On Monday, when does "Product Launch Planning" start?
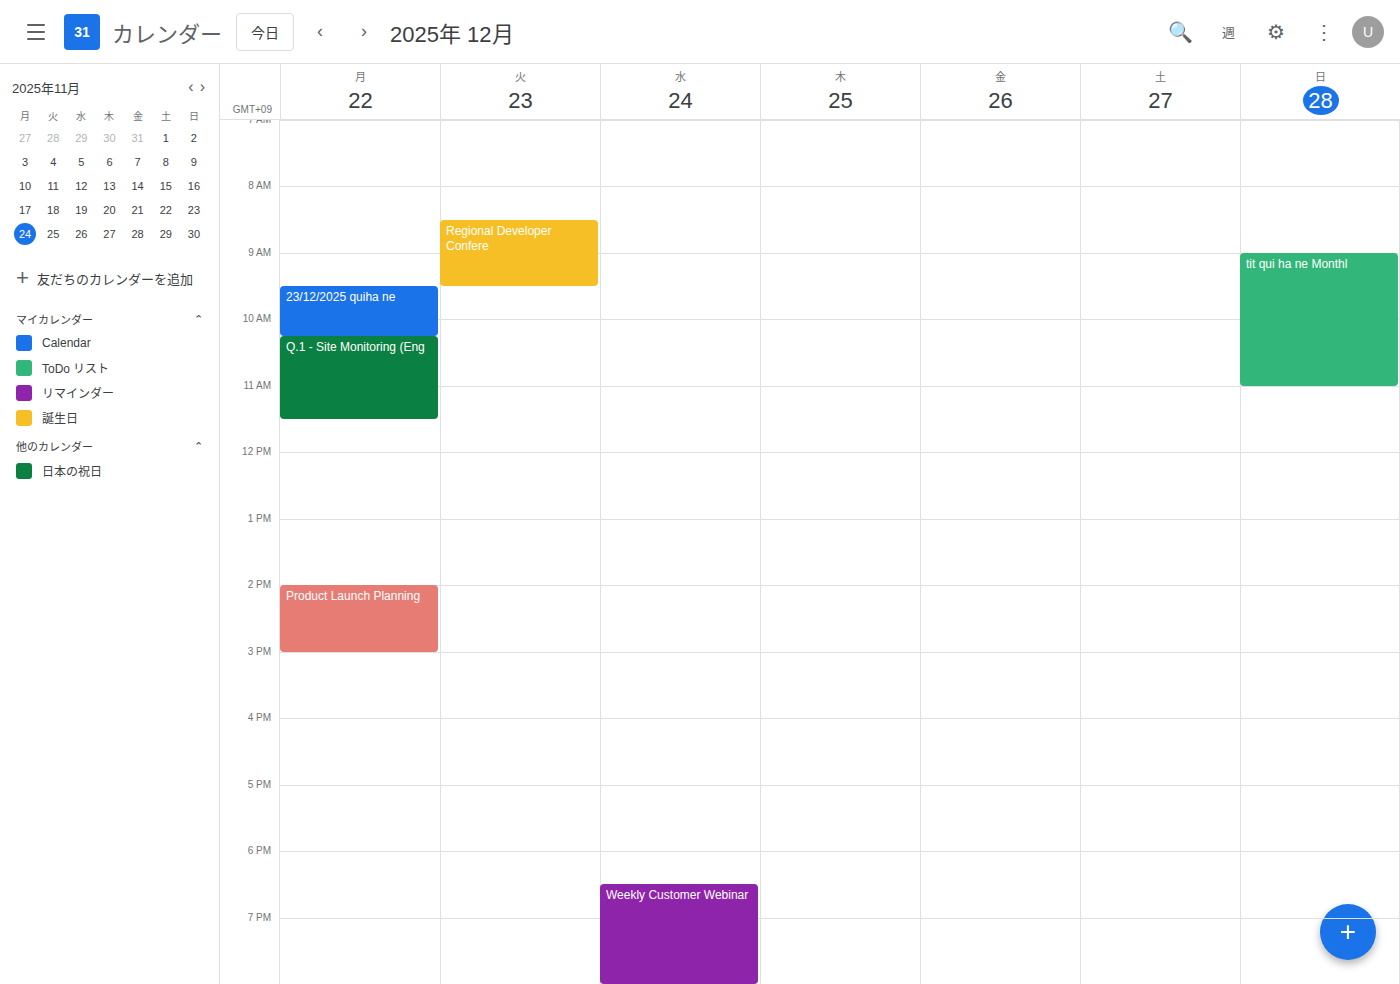
2:00 PM